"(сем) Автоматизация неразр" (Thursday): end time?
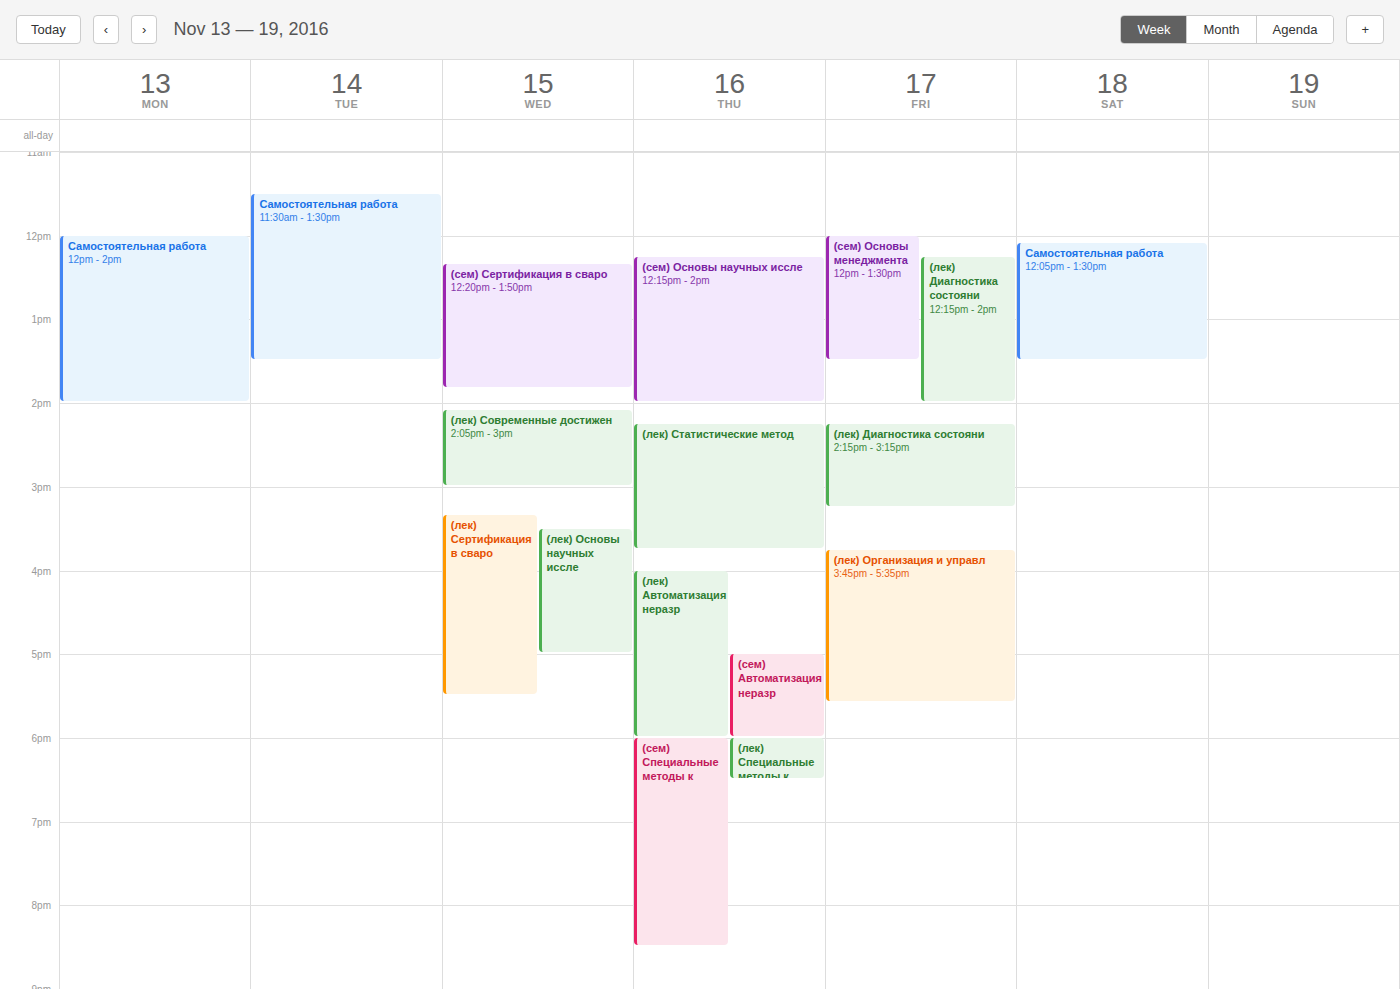
6:00 PM